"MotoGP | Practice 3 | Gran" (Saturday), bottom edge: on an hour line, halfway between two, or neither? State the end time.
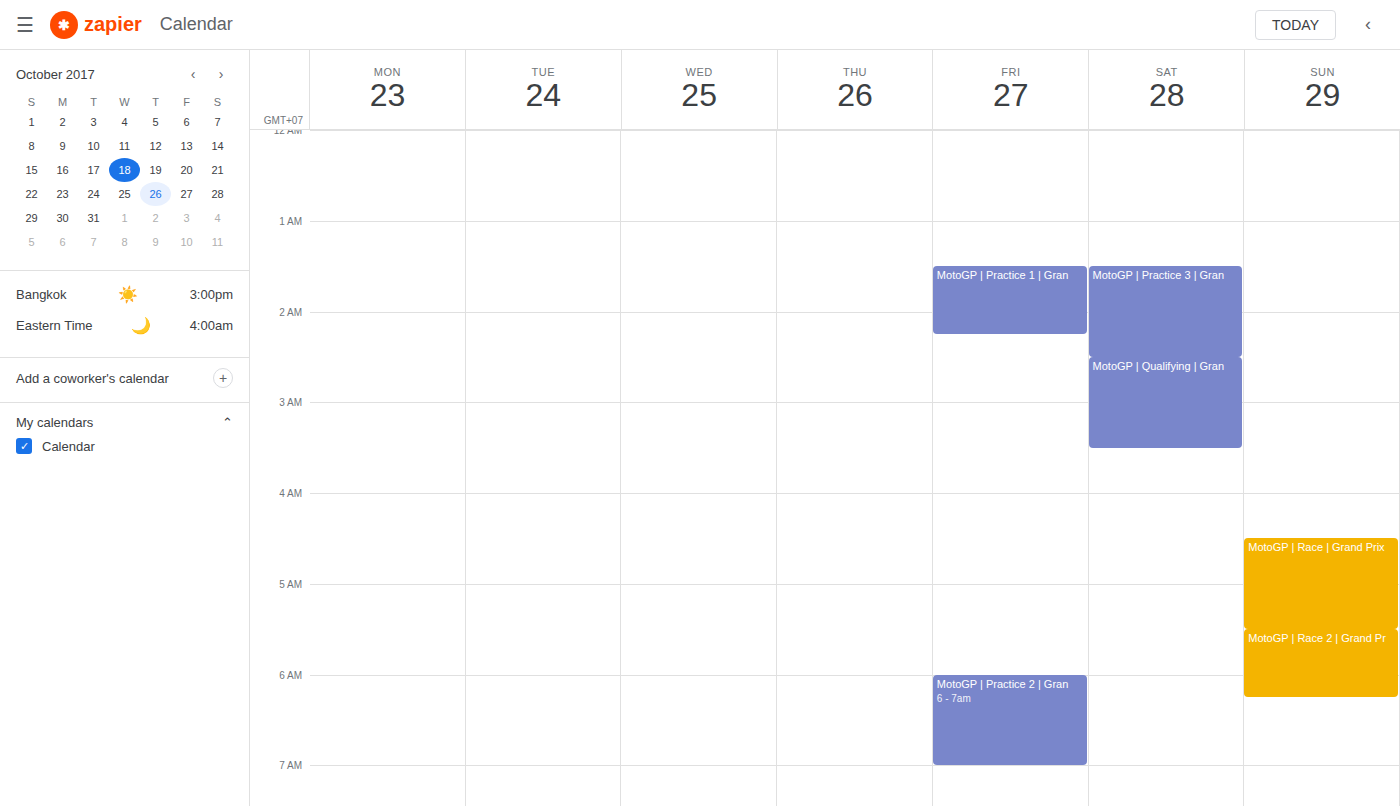
2:30 AM -- halfway between the 2 AM and 3 AM lines.